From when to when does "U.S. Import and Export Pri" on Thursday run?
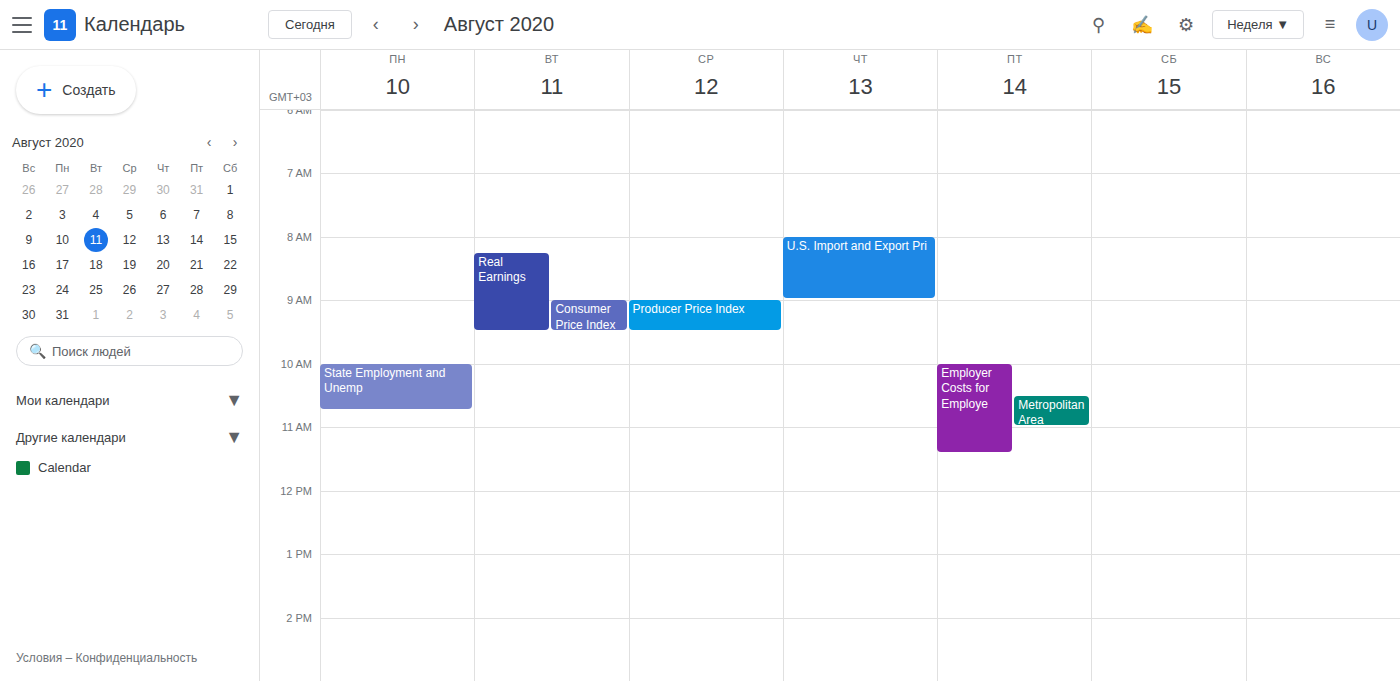
8:00 AM to 9:00 AM